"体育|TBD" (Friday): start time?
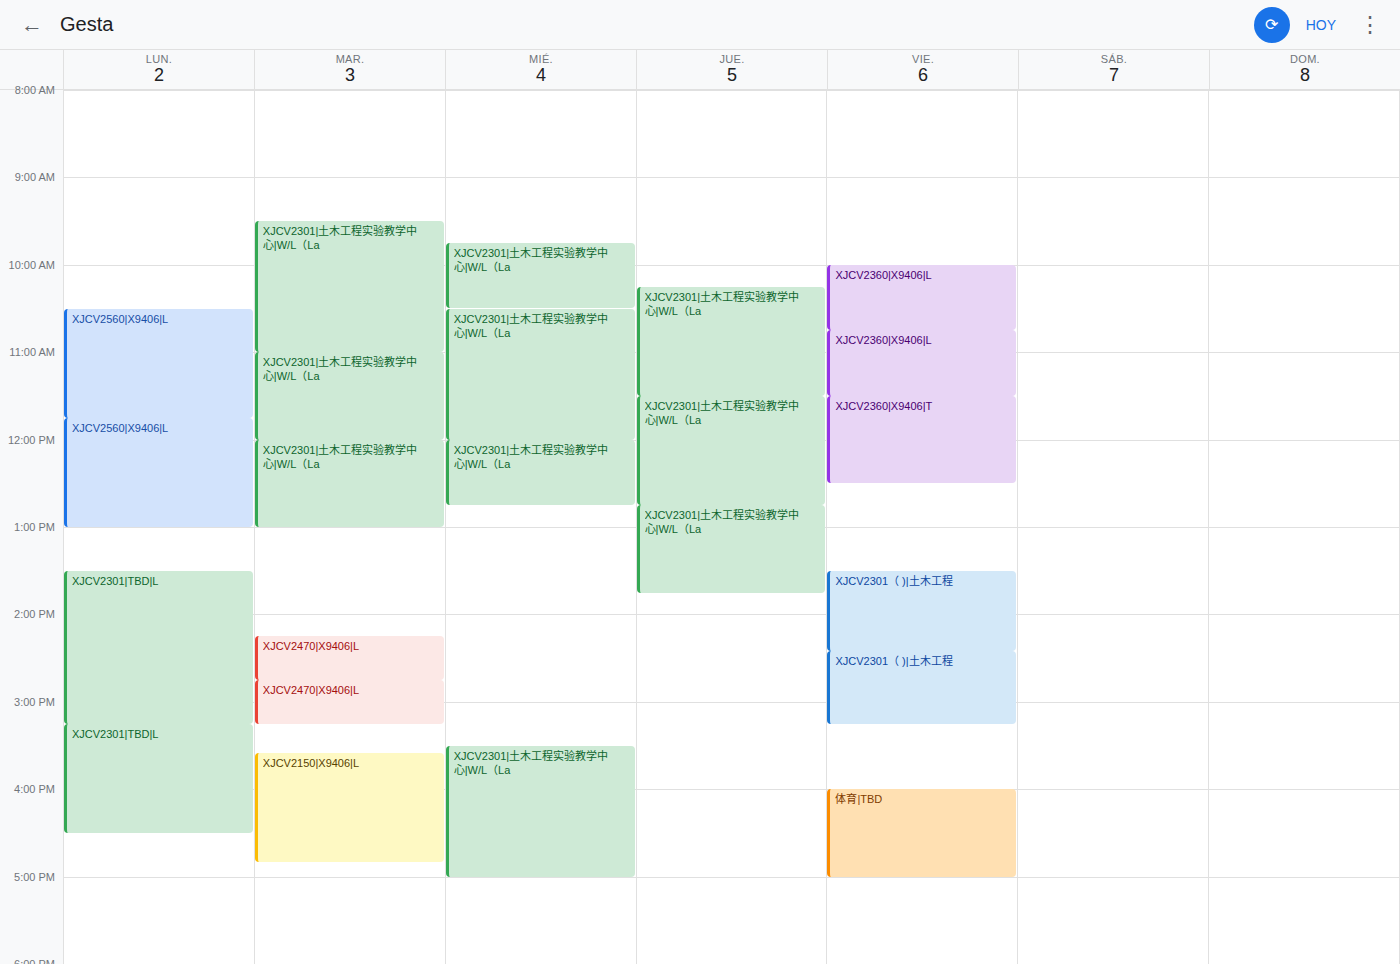
4:00 PM